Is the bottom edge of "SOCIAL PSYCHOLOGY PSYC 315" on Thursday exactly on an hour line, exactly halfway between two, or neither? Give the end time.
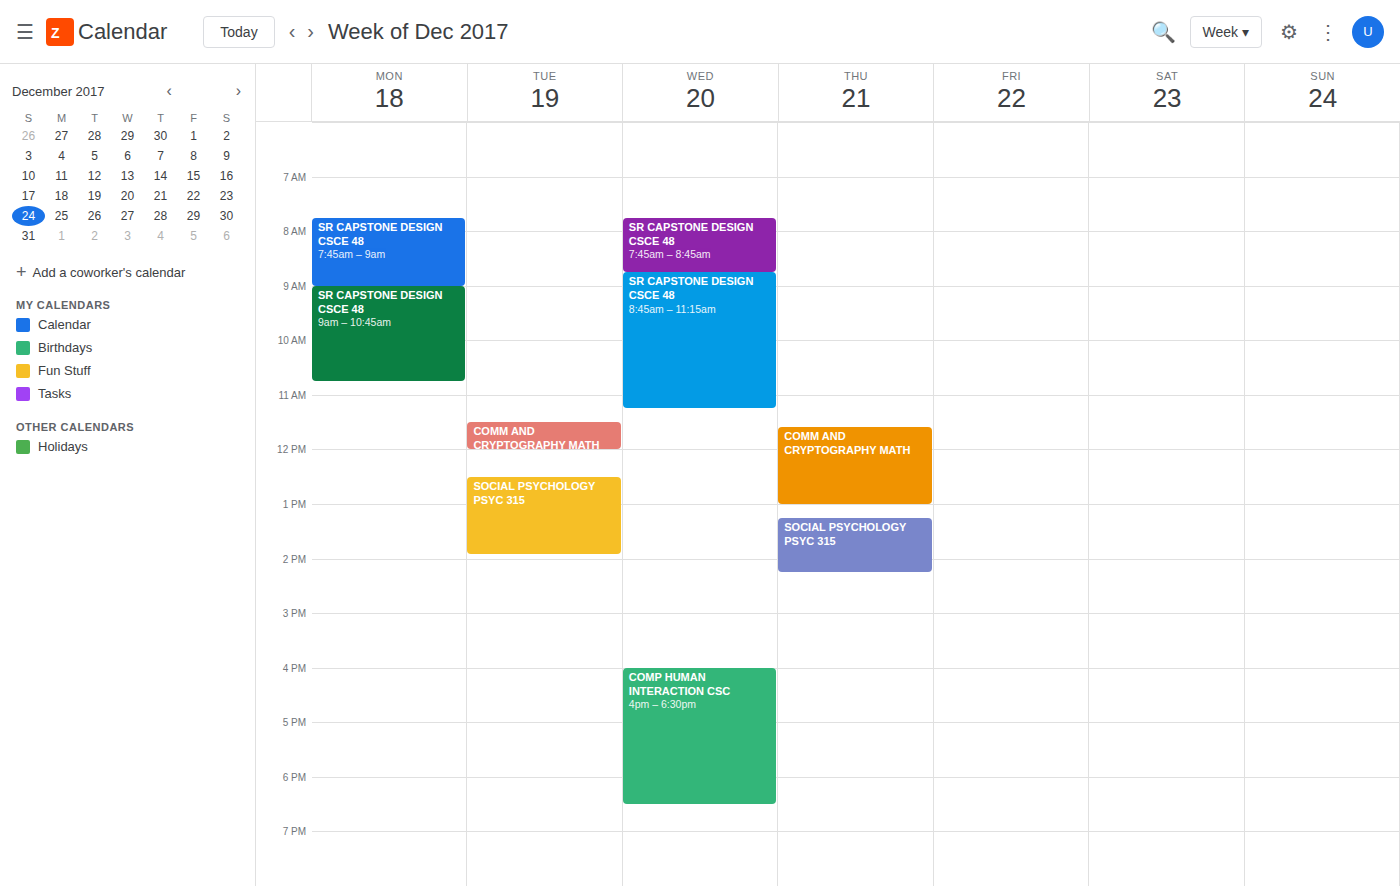
2:15 PM -- neither: a quarter of the way from the 2 PM line to the 3 PM line.